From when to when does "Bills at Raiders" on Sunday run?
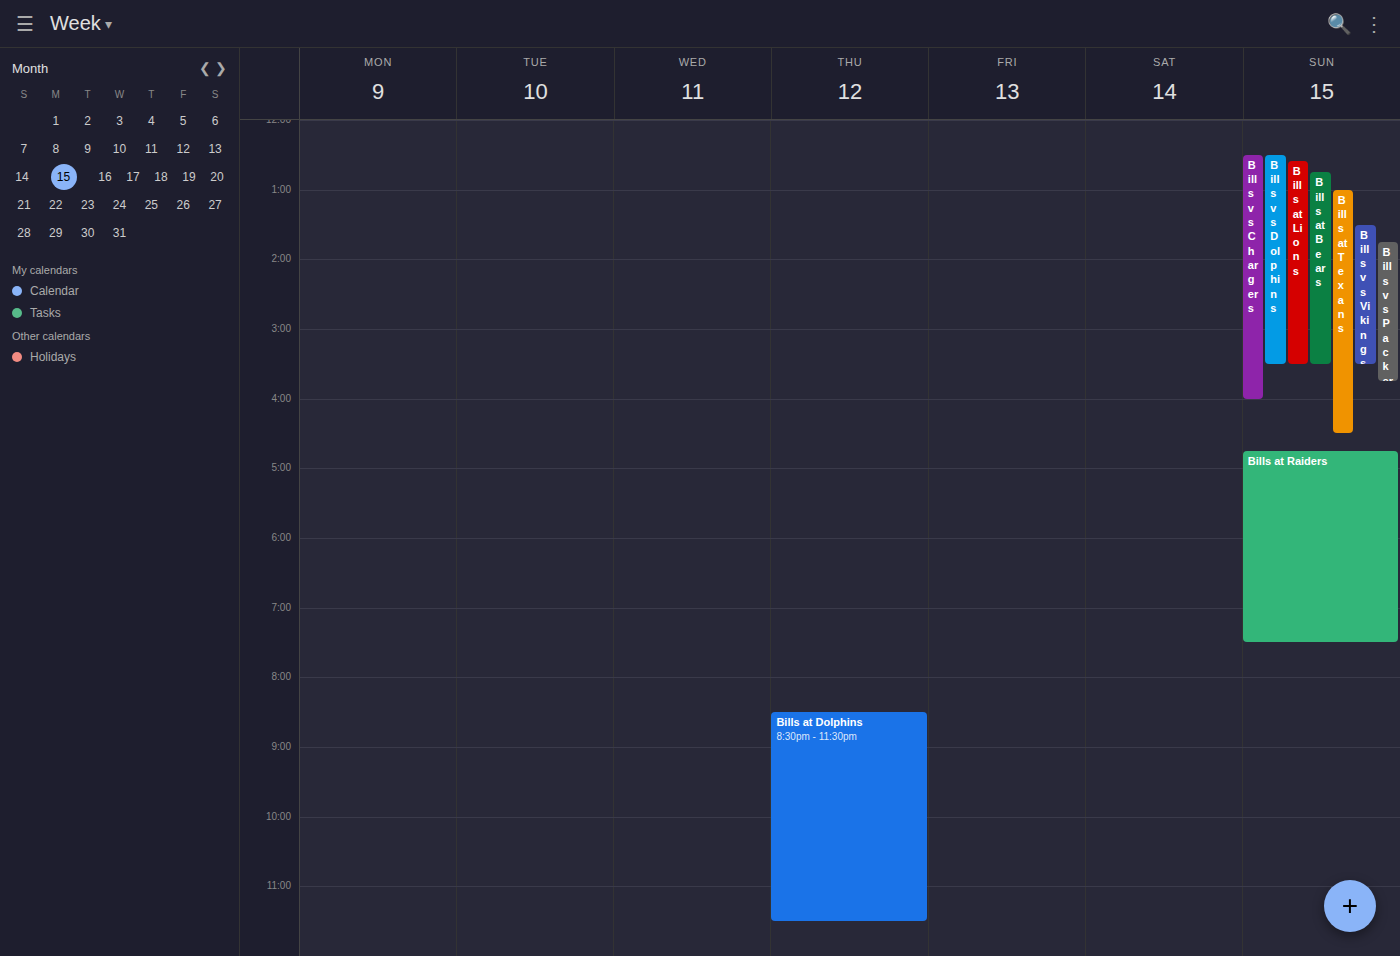
4:45 PM to 7:30 PM